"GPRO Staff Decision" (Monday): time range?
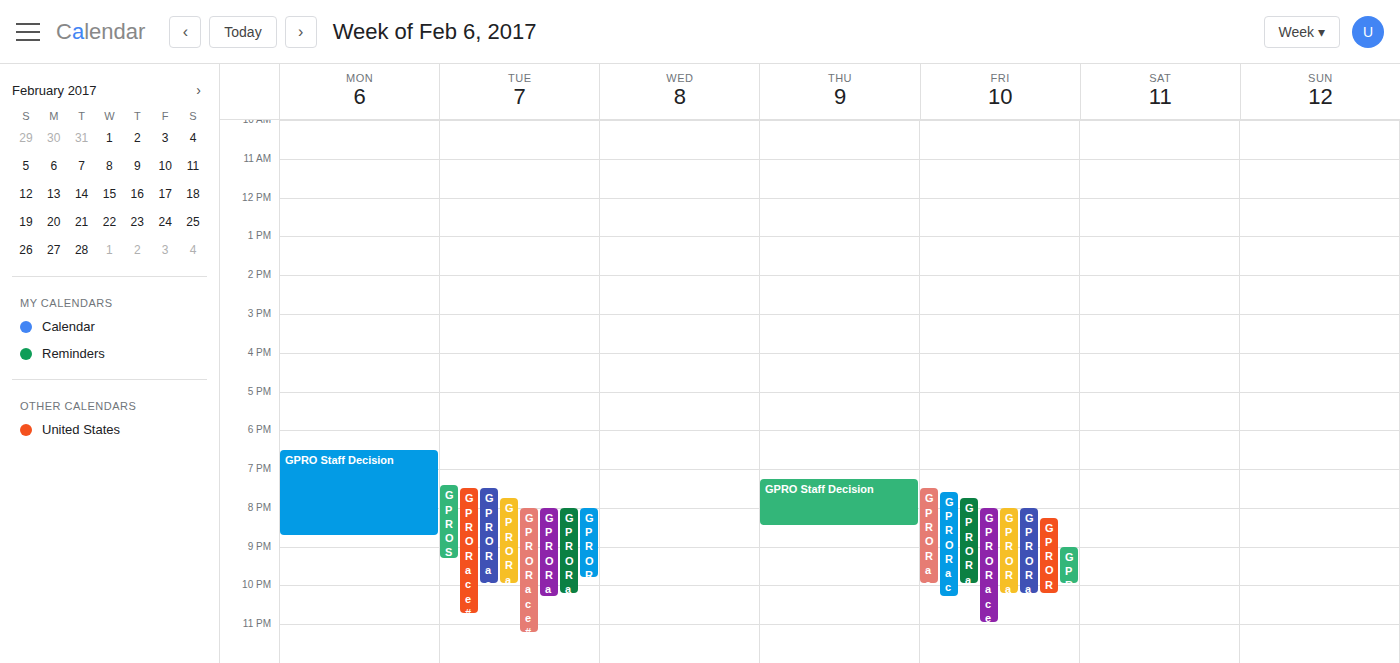
6:30 PM to 8:45 PM